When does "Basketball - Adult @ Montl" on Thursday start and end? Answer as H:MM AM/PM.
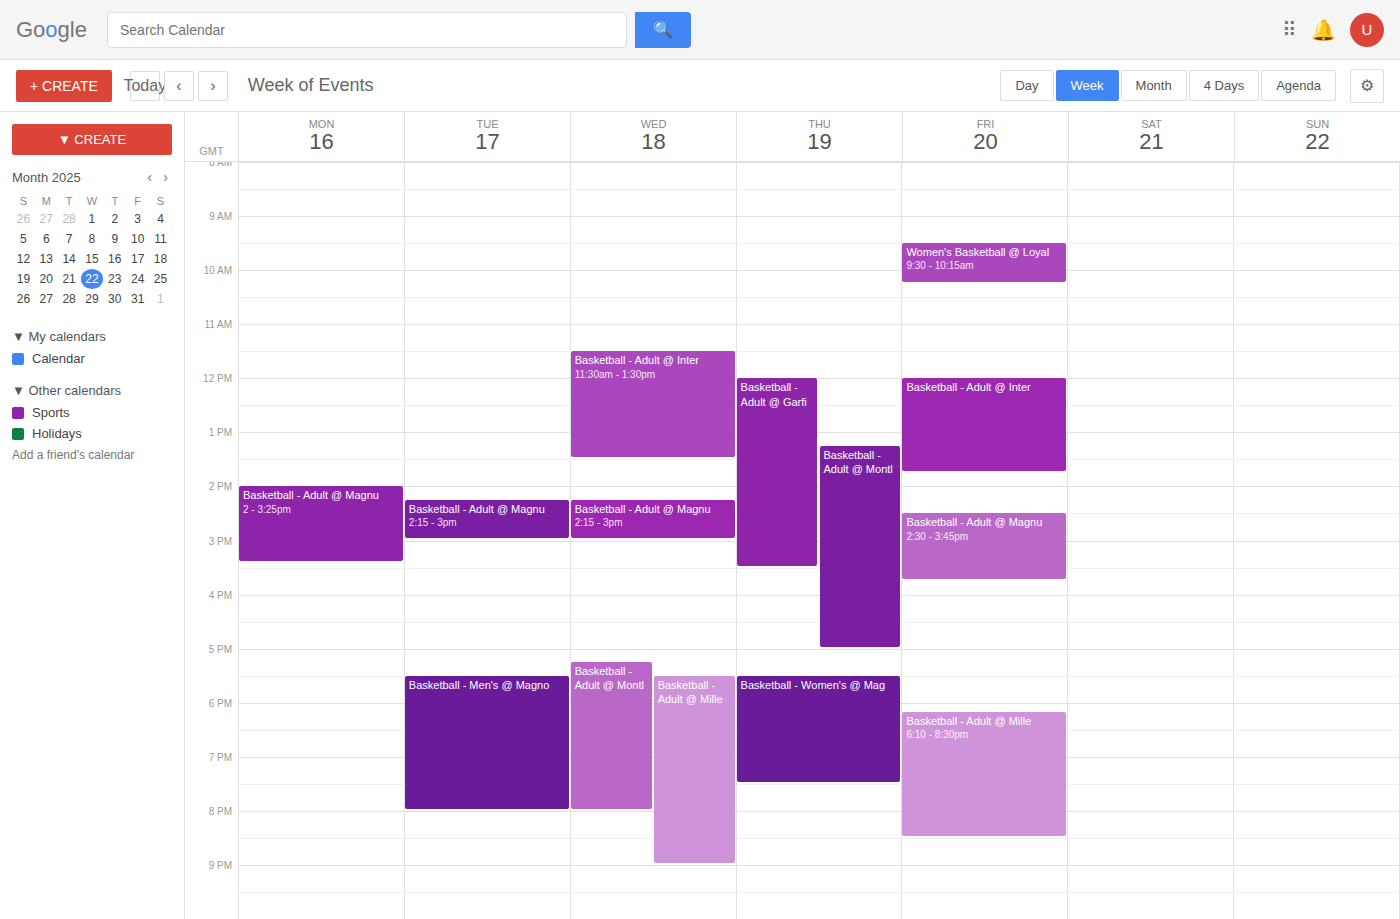
1:15 PM to 5:00 PM